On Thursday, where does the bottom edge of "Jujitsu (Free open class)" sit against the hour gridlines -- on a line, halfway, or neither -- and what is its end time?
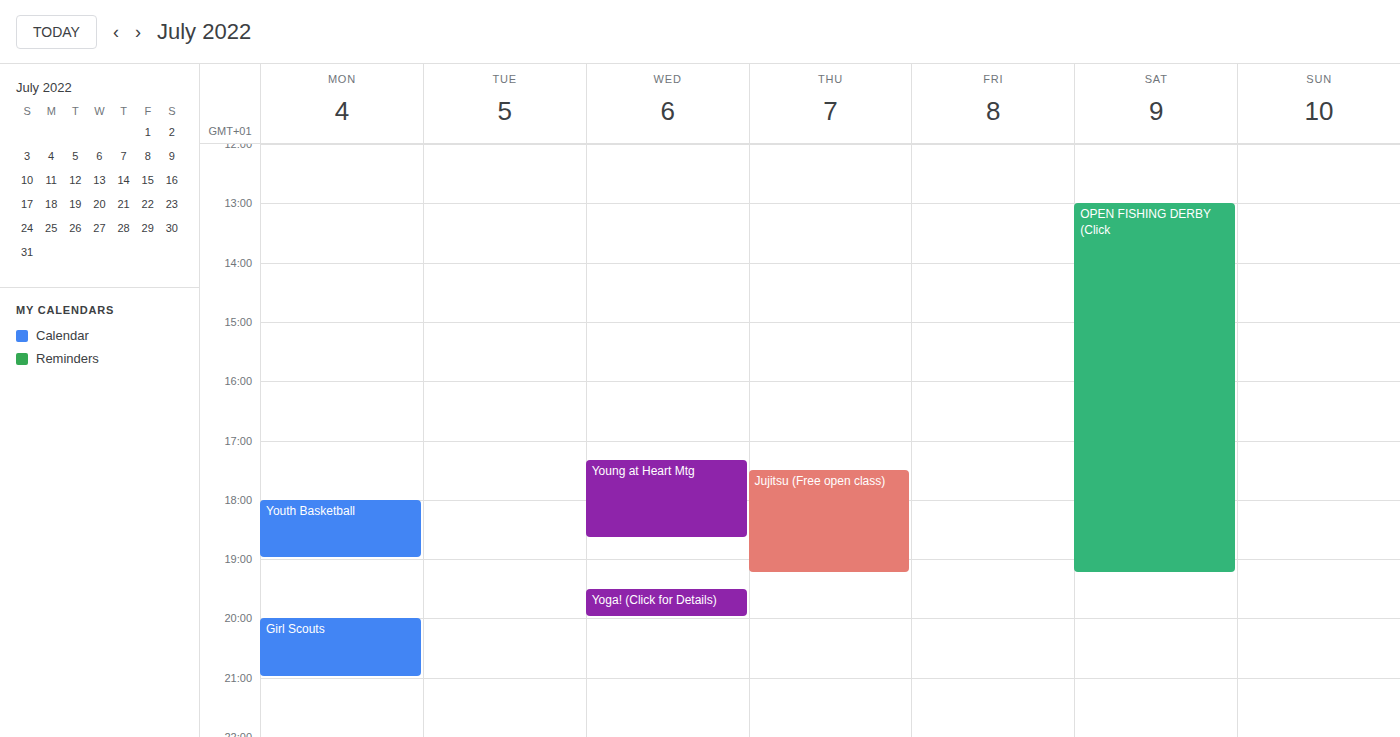
7:15 PM -- neither: a quarter of the way from the 7 PM line to the 8 PM line.